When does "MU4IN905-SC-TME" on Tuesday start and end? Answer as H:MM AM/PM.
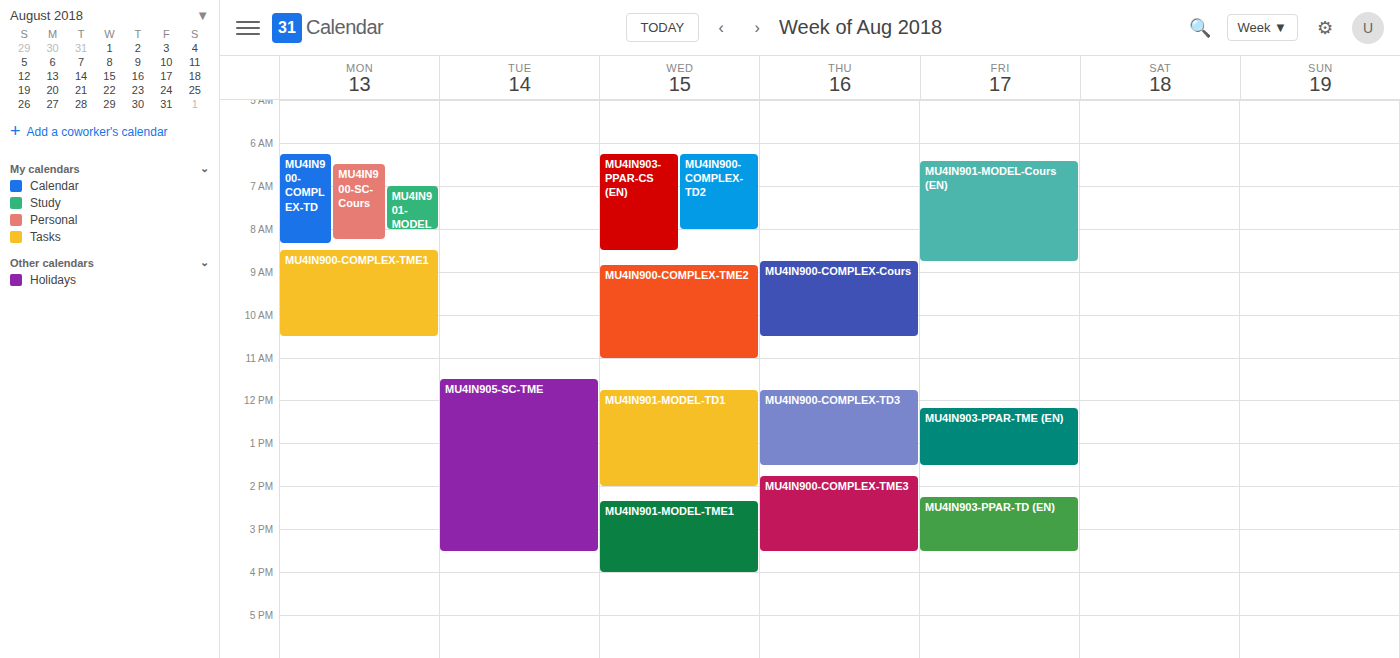
11:30 AM to 3:30 PM